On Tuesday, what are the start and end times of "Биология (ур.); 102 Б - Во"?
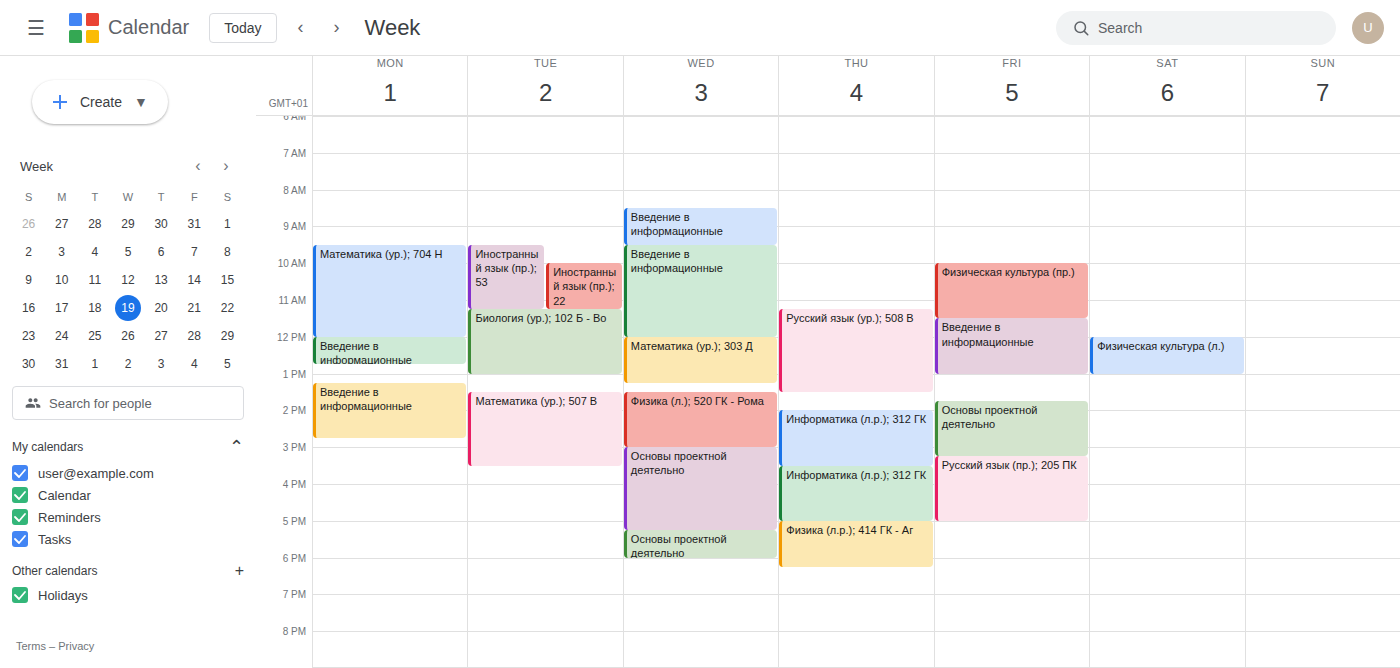
11:15 AM to 1:00 PM